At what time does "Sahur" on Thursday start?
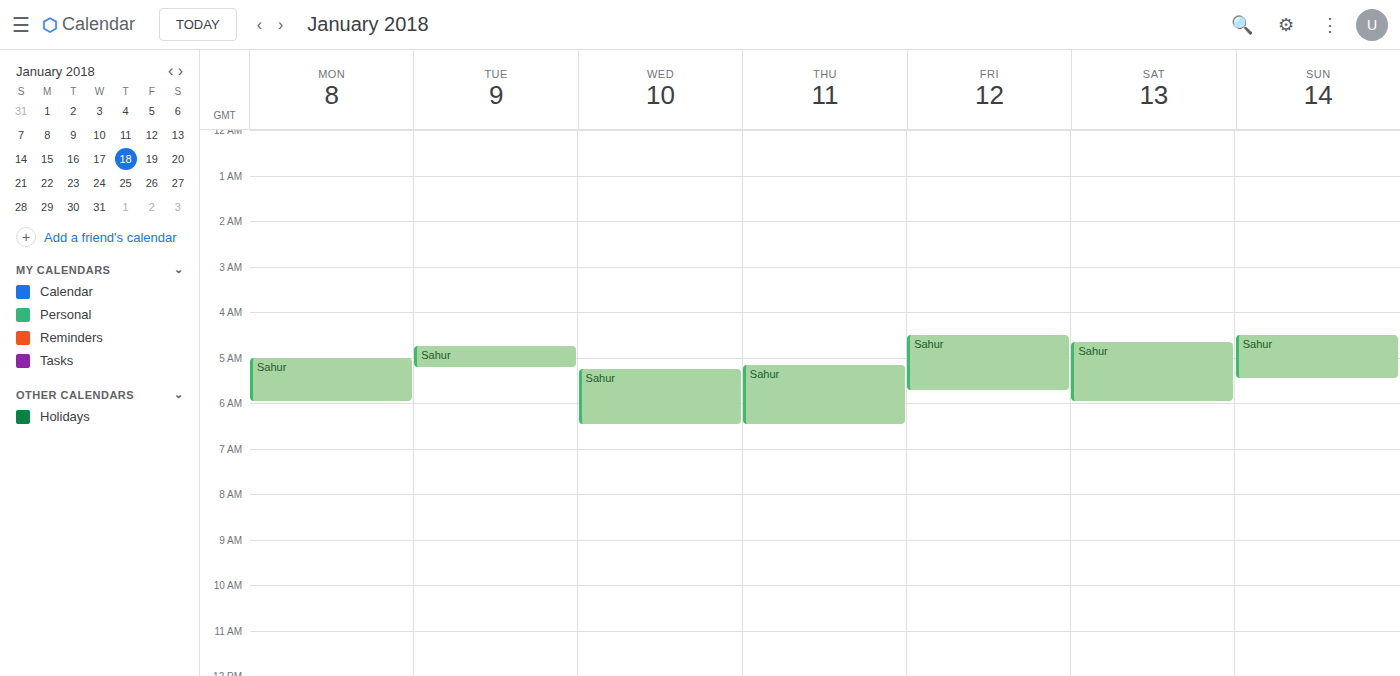
5:10 AM